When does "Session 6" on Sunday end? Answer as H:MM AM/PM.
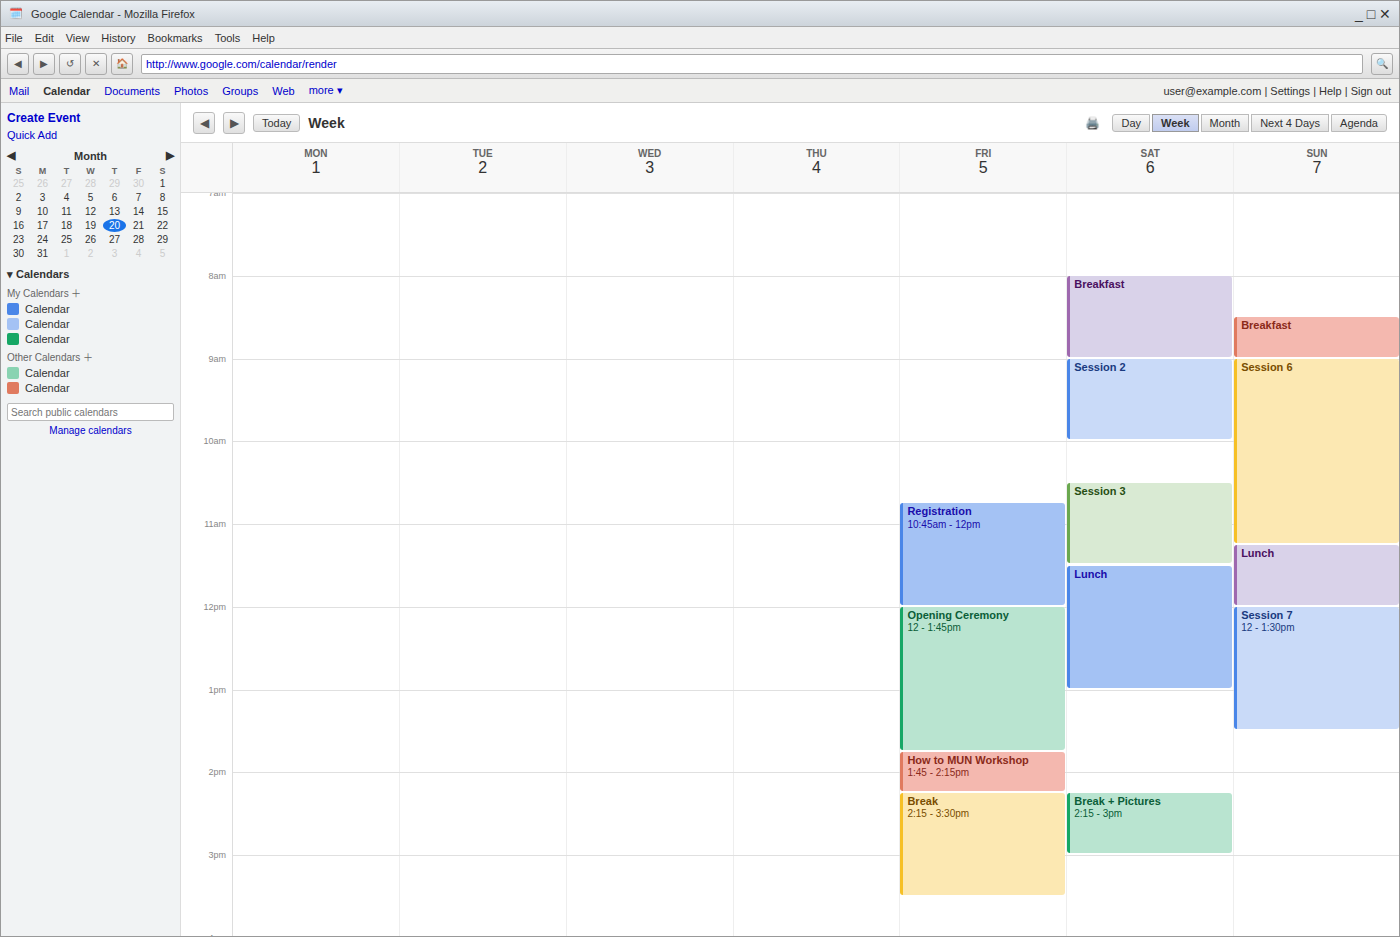
11:15 AM